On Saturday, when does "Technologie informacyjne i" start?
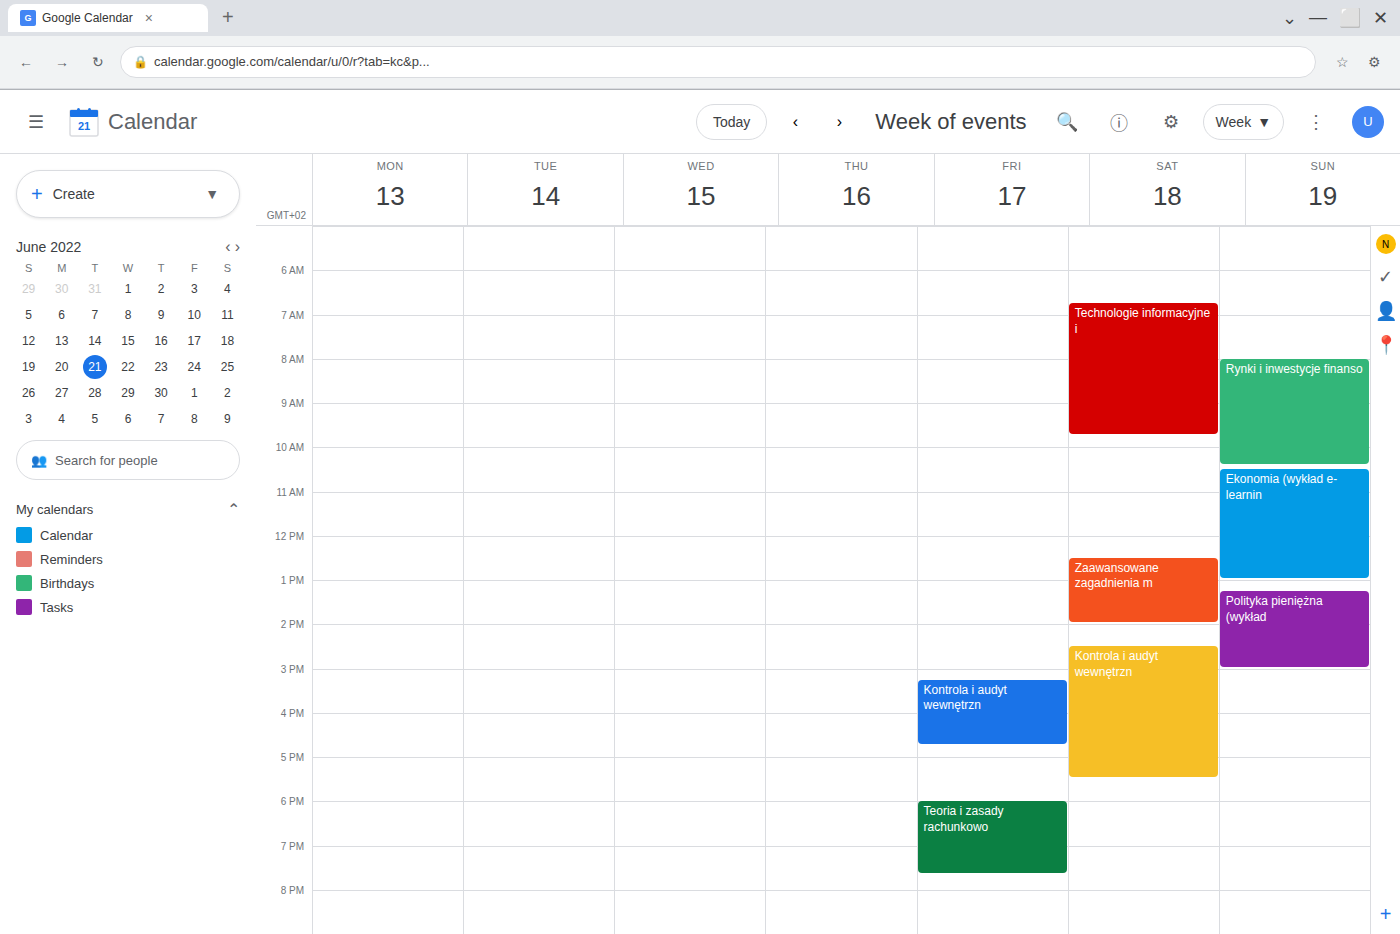
6:45 AM